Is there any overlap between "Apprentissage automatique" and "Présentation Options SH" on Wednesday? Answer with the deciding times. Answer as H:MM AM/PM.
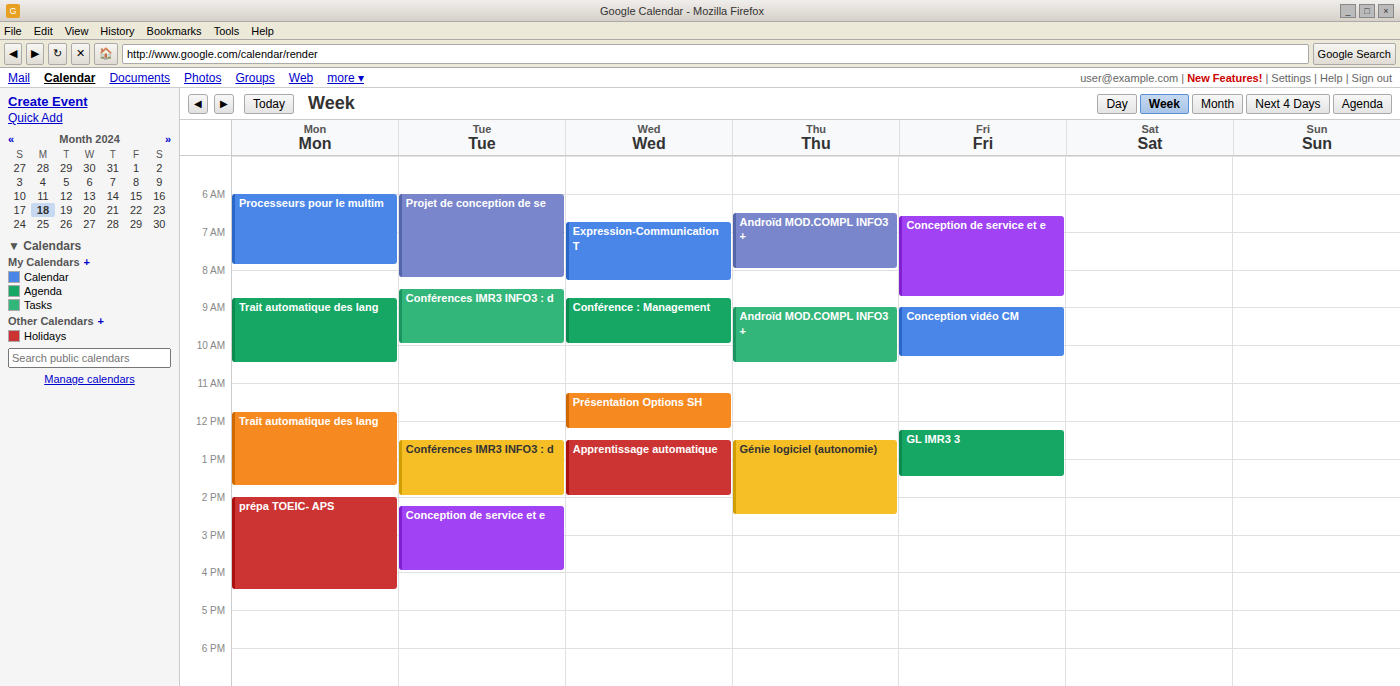
"Présentation Options SH" ends at 12:15 PM and "Apprentissage automatique" starts at 12:30 PM -- no overlap.